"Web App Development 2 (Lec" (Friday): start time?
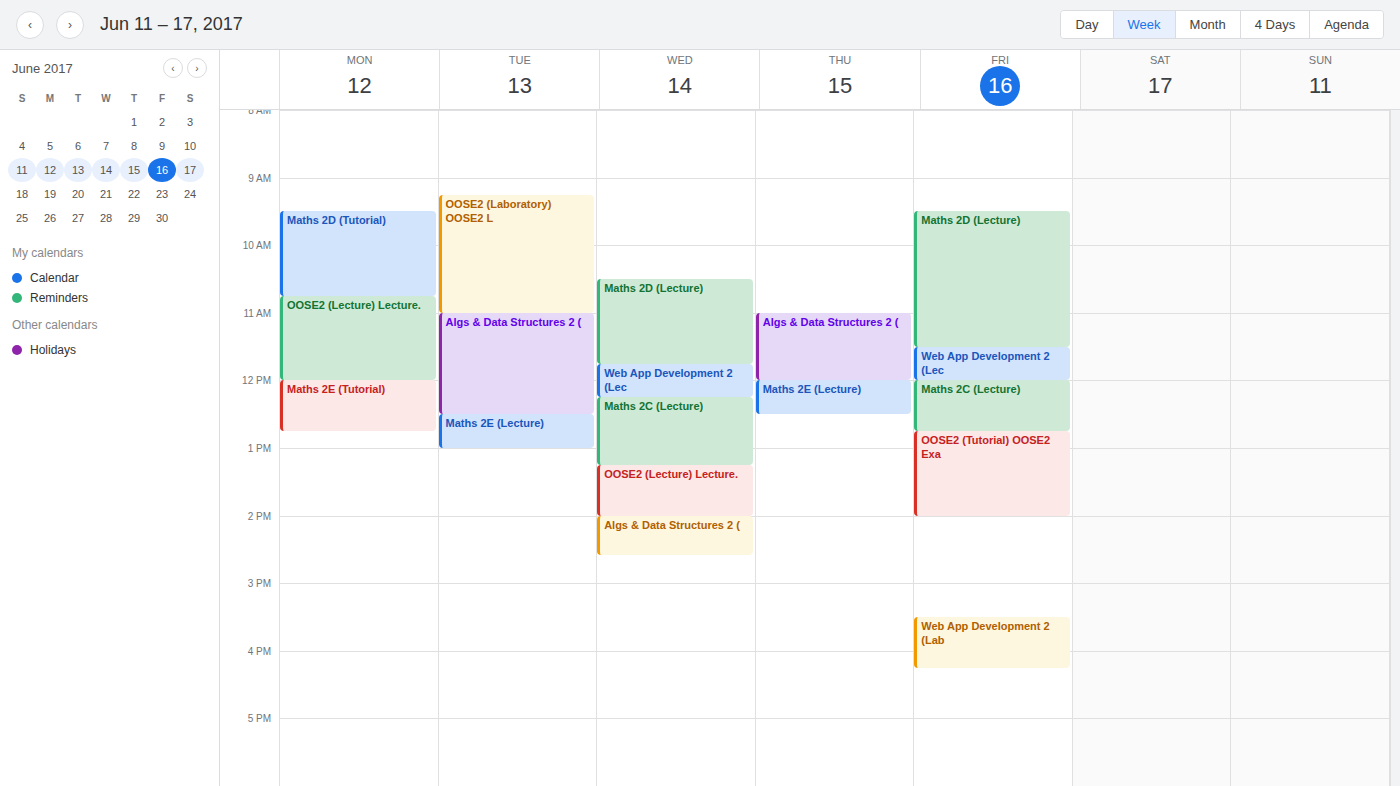
11:30